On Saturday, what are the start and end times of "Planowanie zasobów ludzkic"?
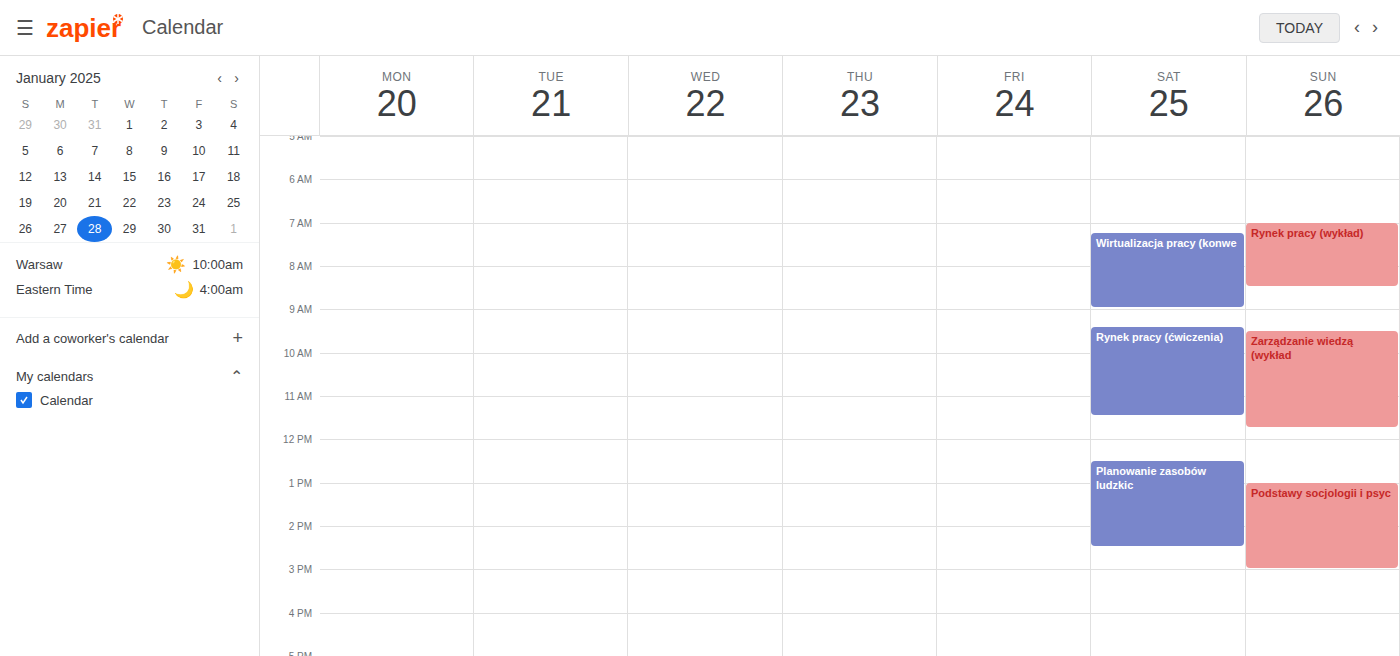
12:30 PM to 2:30 PM